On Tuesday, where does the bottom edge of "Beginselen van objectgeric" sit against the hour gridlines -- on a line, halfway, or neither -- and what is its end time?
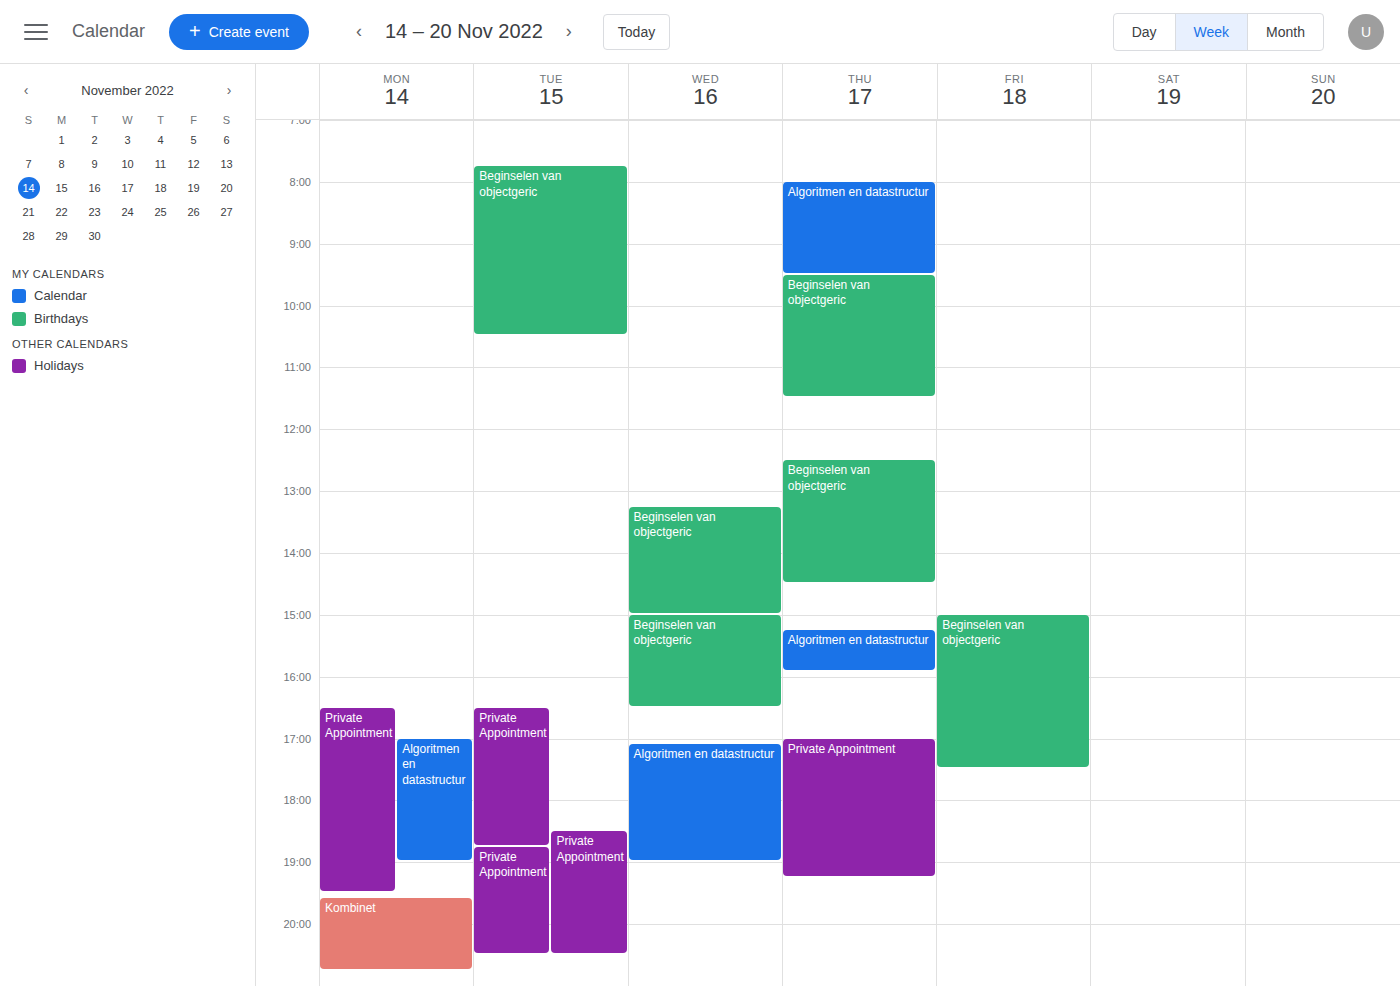
10:30 AM -- halfway between the 10 AM and 11 AM lines.